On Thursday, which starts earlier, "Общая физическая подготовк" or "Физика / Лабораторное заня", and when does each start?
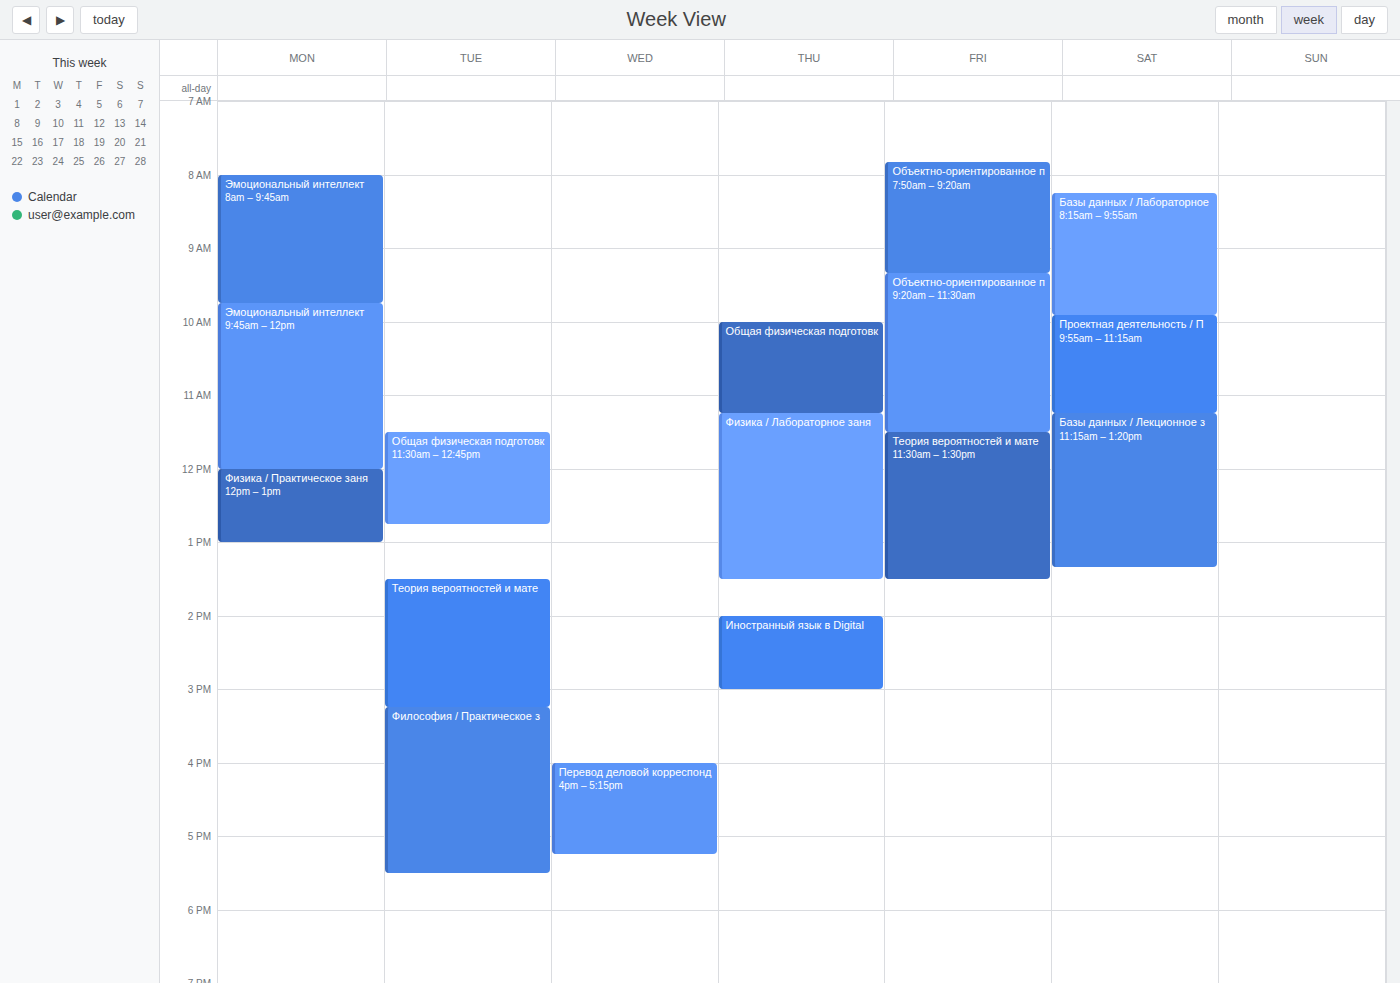
"Общая физическая подготовк" 10:00 AM; "Физика / Лабораторное заня" 11:15 AM.